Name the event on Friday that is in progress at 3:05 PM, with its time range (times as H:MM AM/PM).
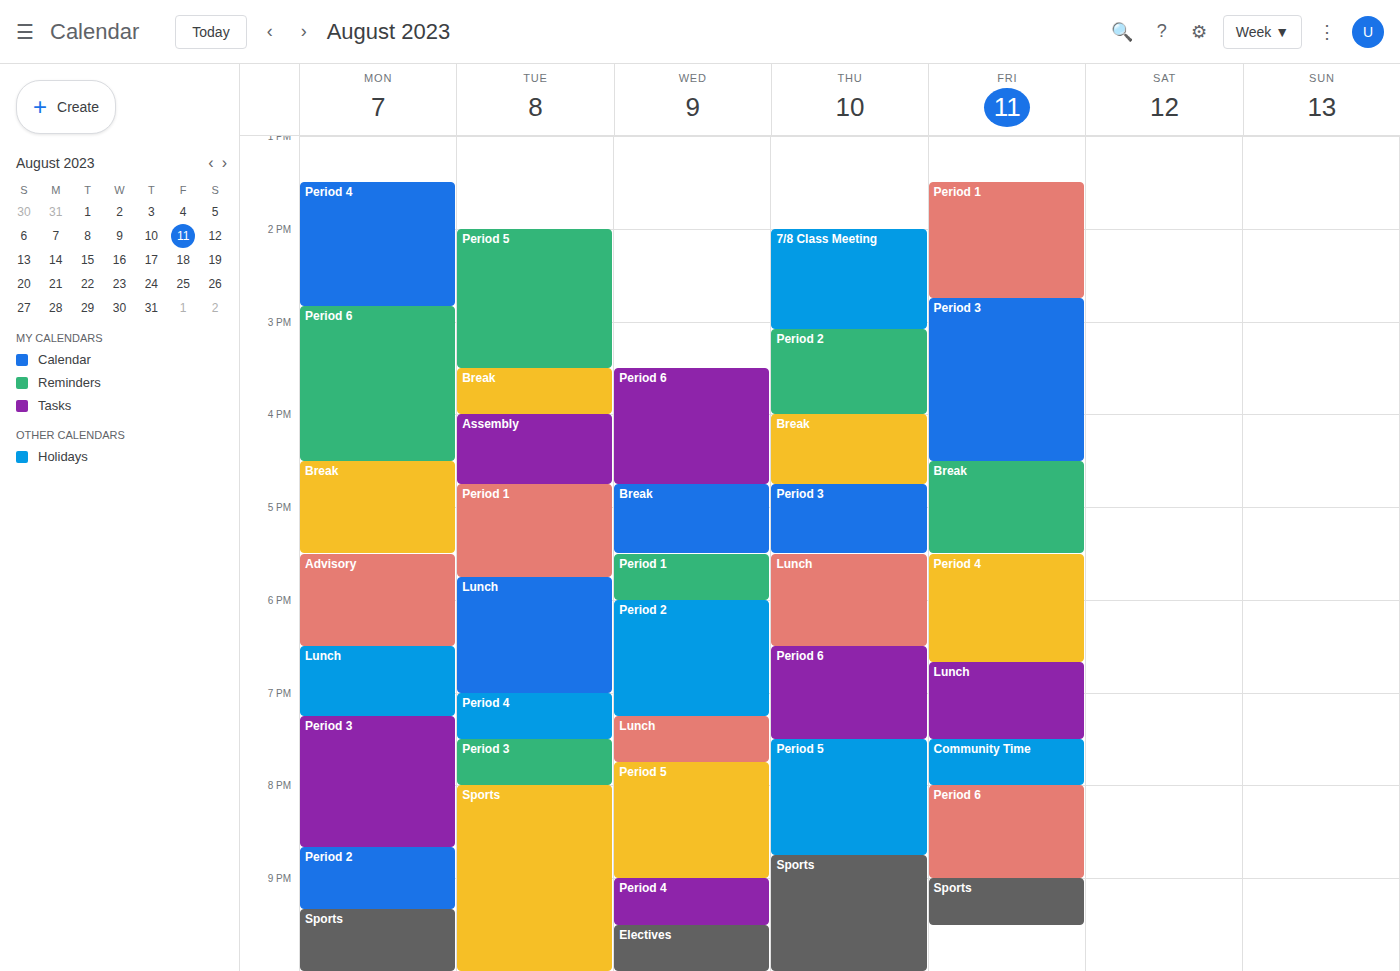
"Period 3", 2:45 PM to 4:30 PM